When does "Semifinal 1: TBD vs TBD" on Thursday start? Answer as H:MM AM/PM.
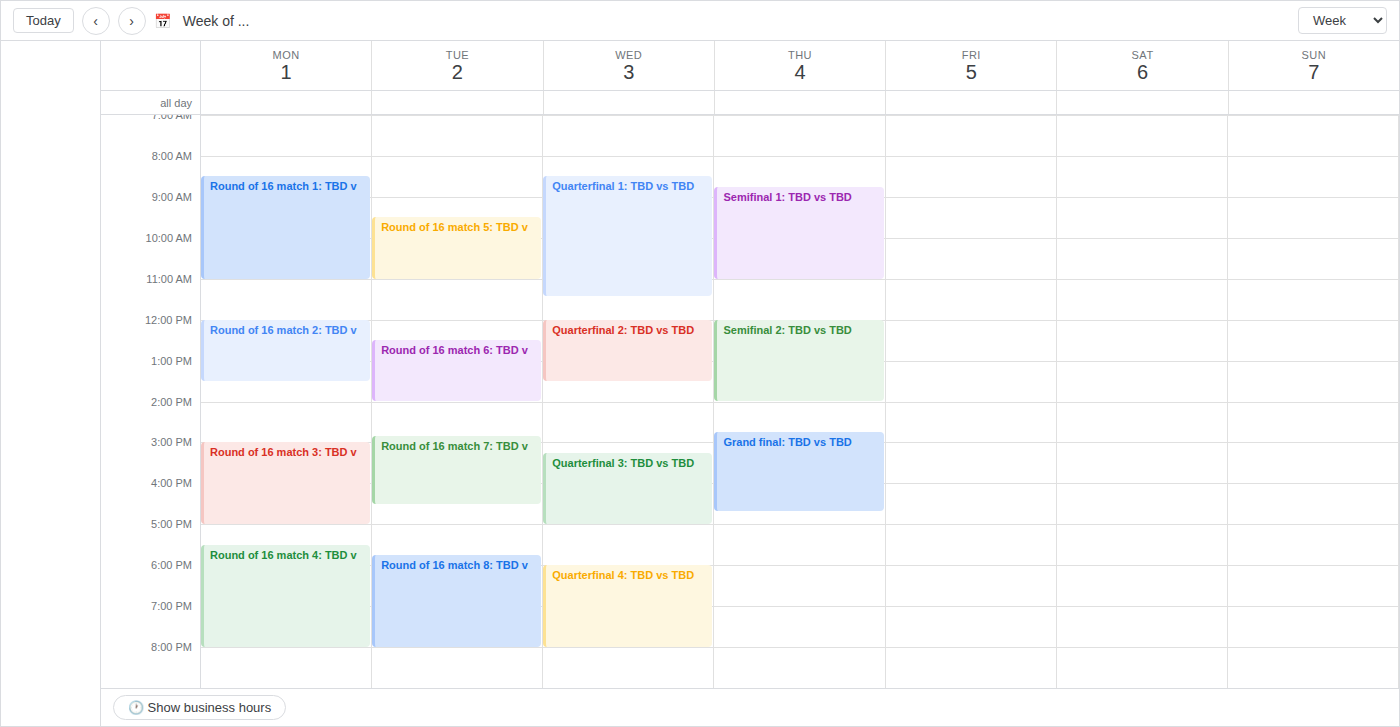
8:45 AM